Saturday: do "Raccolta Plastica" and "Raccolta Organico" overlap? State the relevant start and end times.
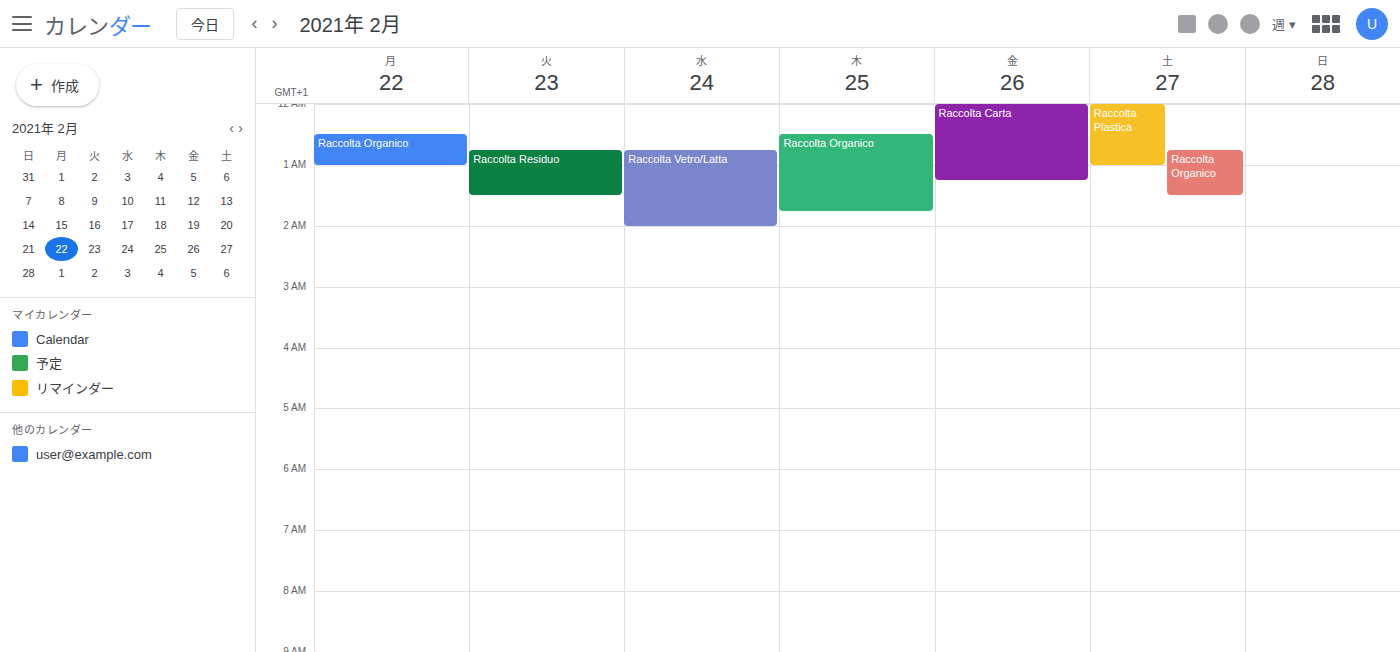
"Raccolta Organico" starts at 00:45, before "Raccolta Plastica" ends at 01:00 -- they overlap.